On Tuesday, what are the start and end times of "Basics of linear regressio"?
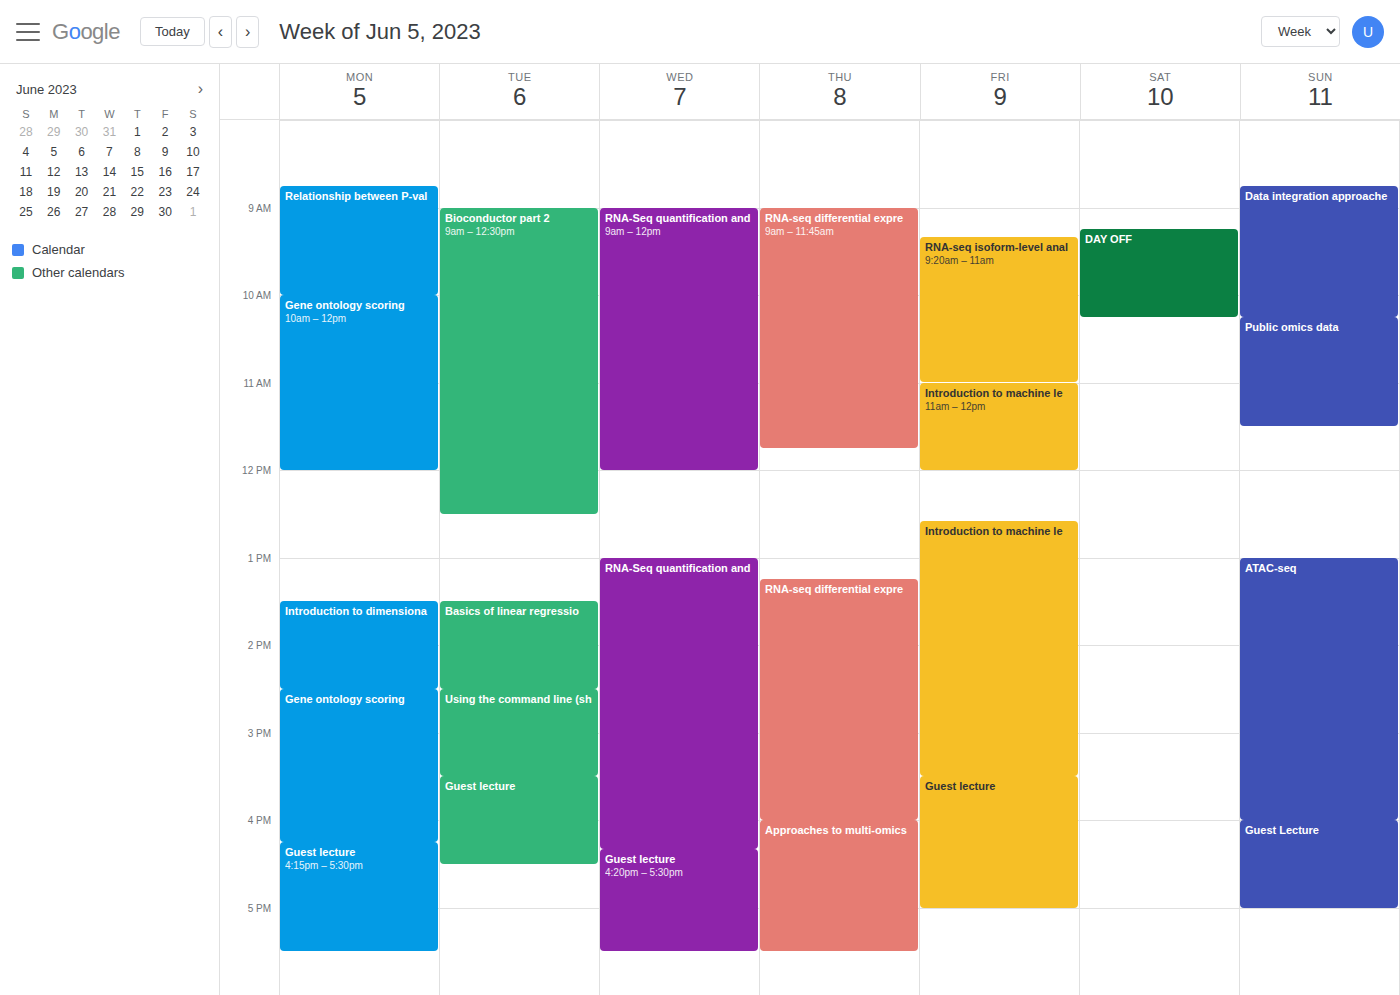
1:30 PM to 2:30 PM